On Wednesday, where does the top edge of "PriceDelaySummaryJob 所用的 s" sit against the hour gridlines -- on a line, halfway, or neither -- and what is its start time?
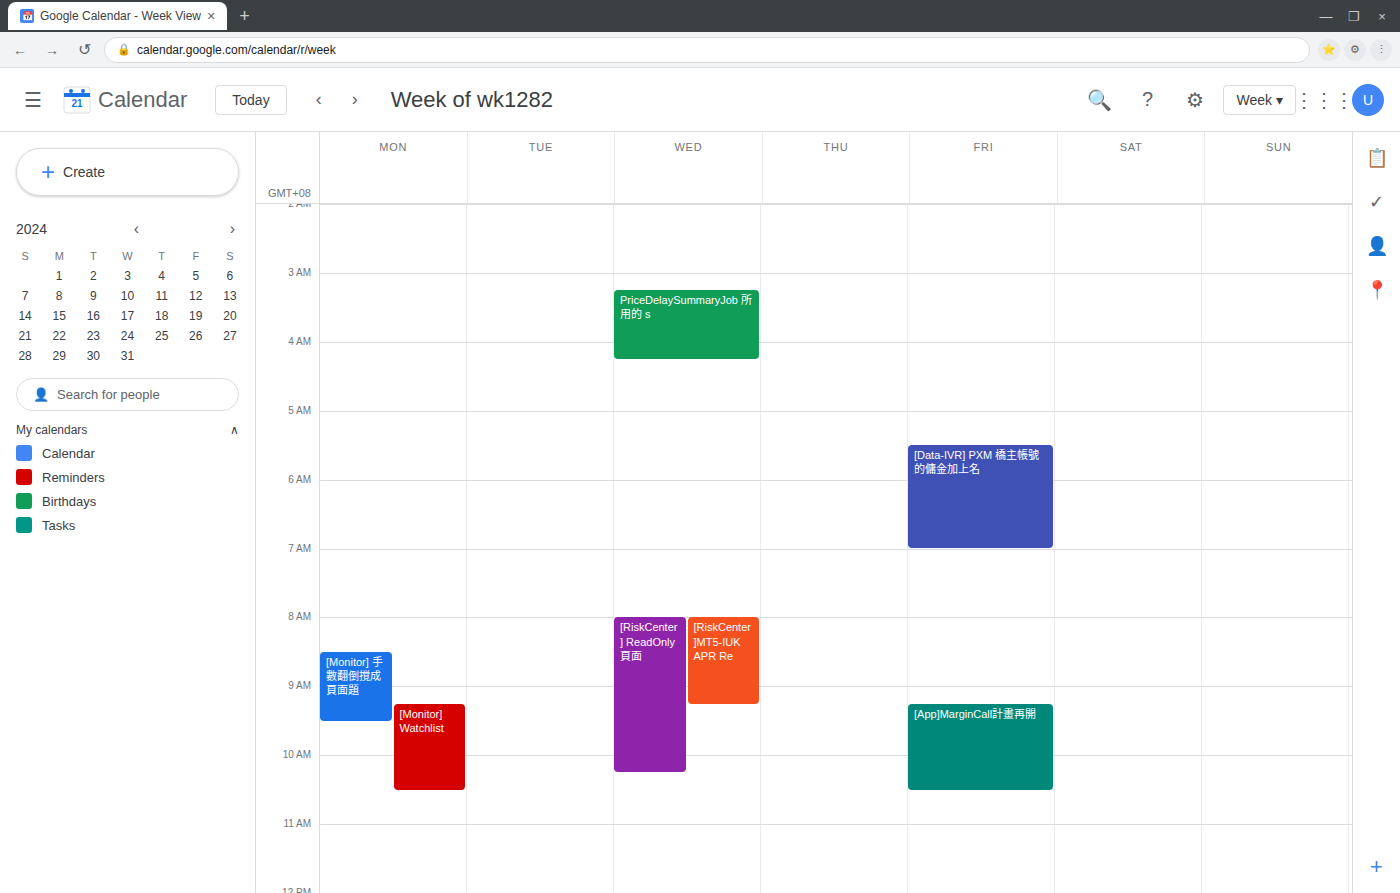
3:15 AM -- neither: a quarter of the way from the 3 AM line to the 4 AM line.